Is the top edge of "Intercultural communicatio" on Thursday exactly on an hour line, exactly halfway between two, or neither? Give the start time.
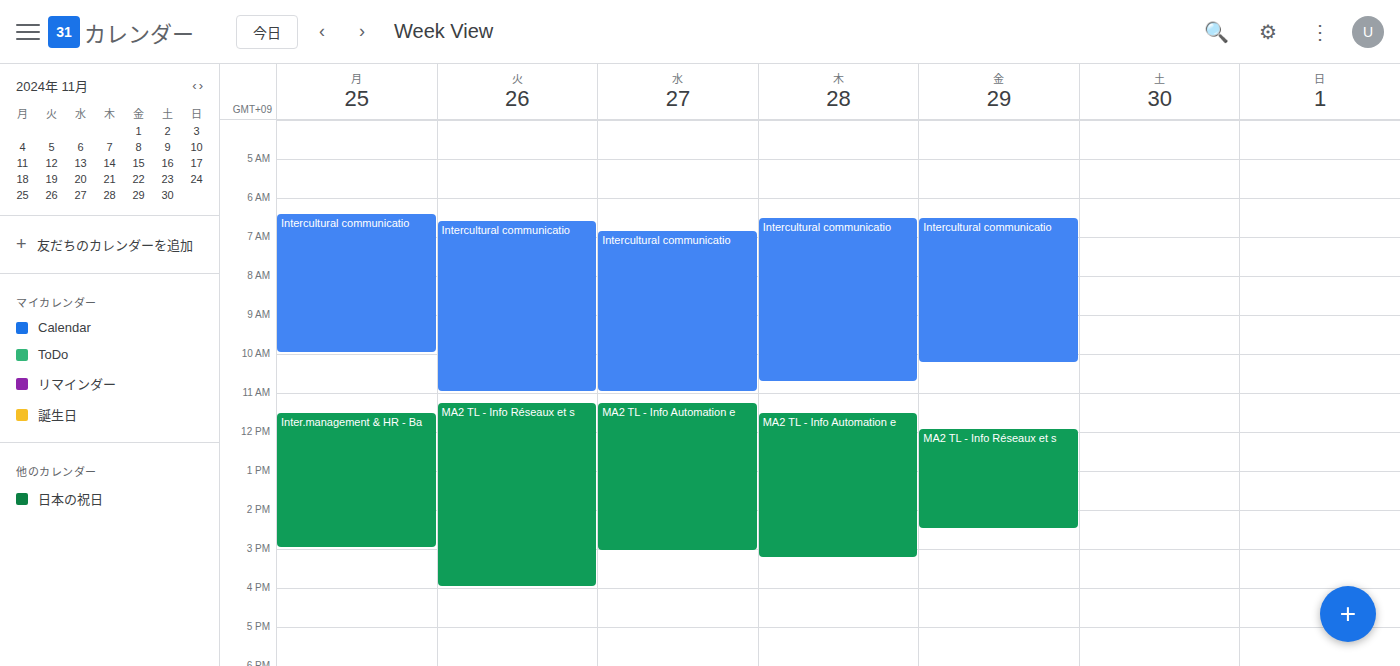
6:30 AM -- halfway between the 6 AM and 7 AM lines.